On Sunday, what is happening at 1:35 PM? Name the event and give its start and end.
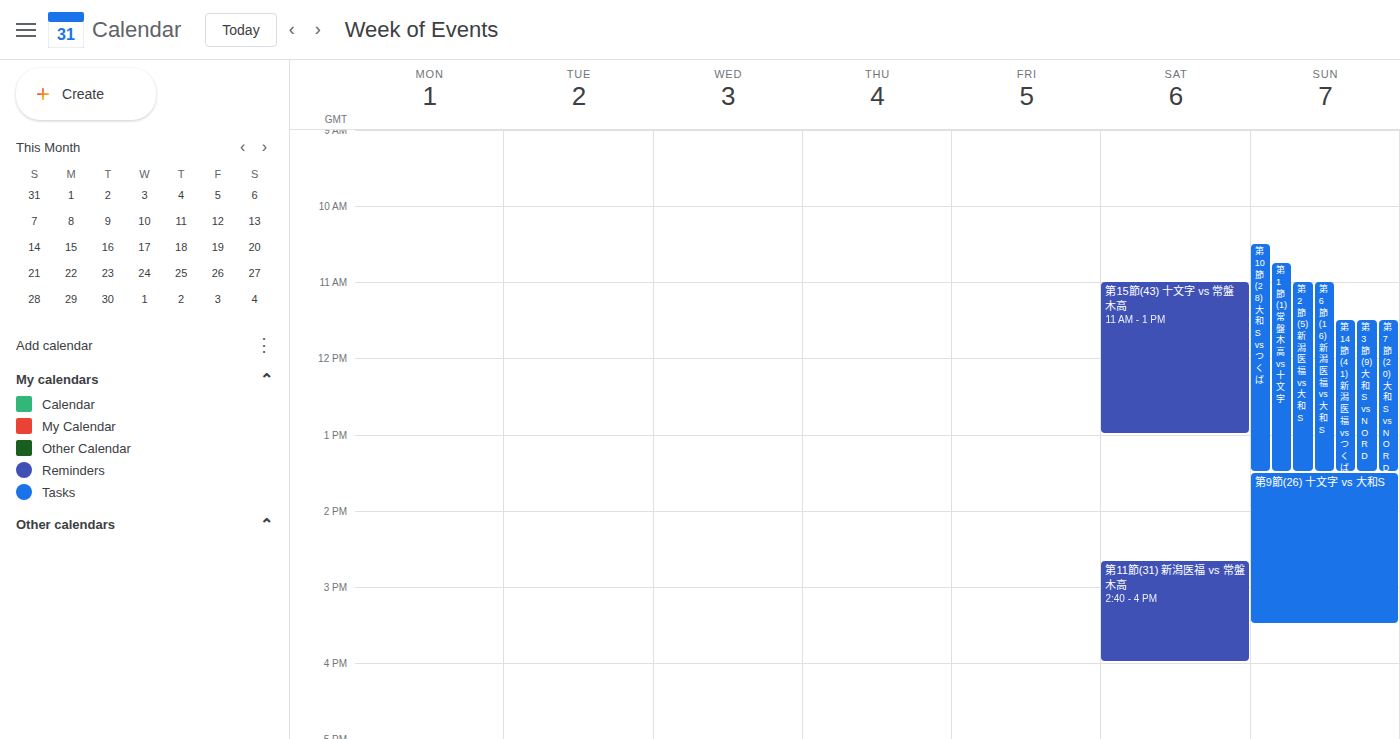
"第9節(26) 十文字 vs 大和S", 1:30 PM to 3:30 PM